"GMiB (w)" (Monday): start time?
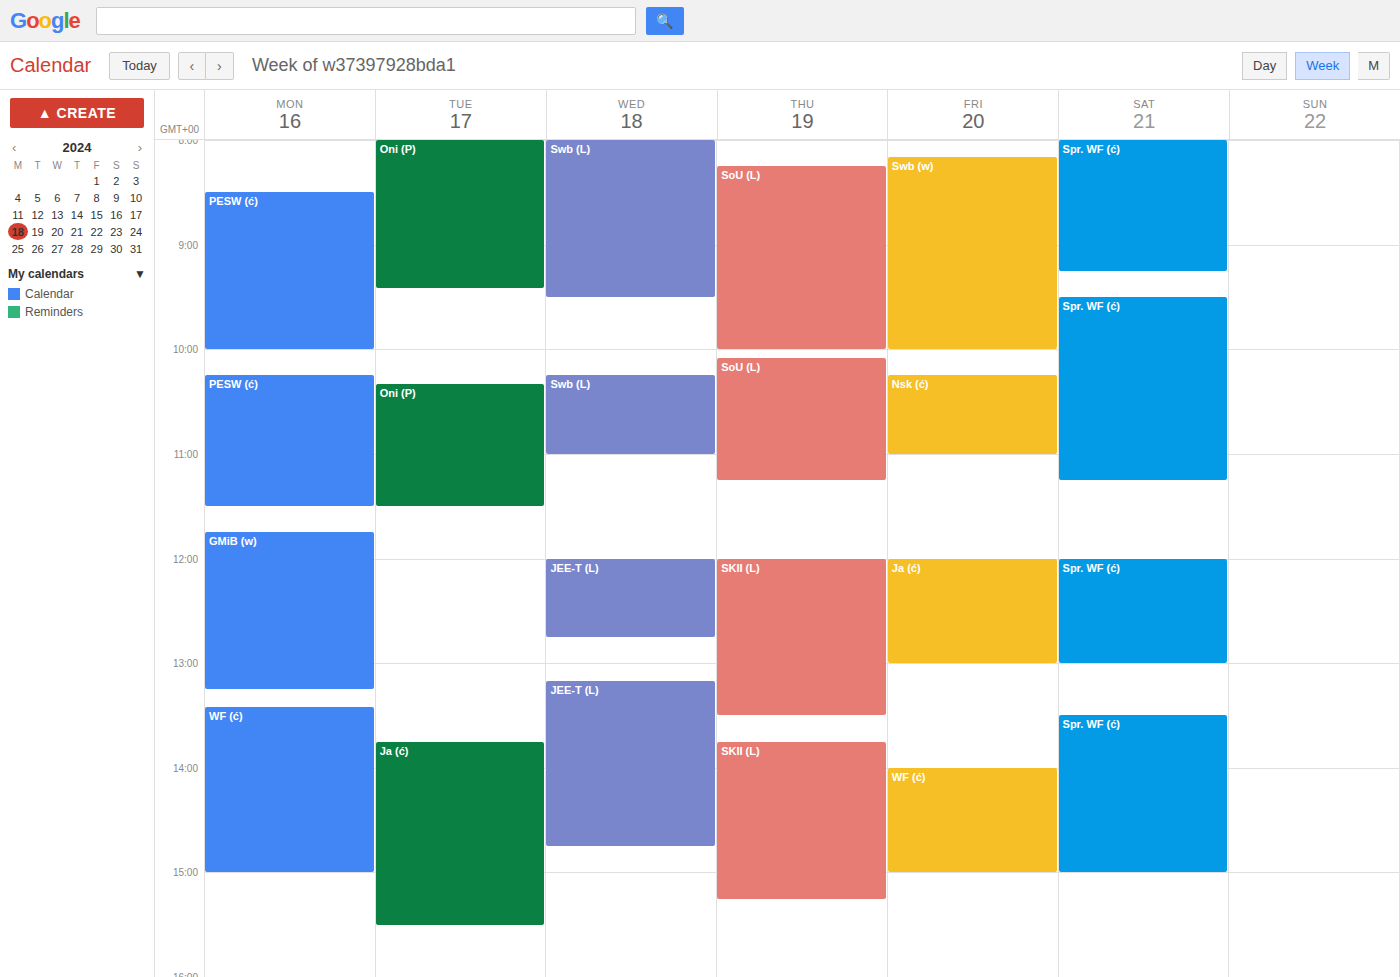
11:45 AM